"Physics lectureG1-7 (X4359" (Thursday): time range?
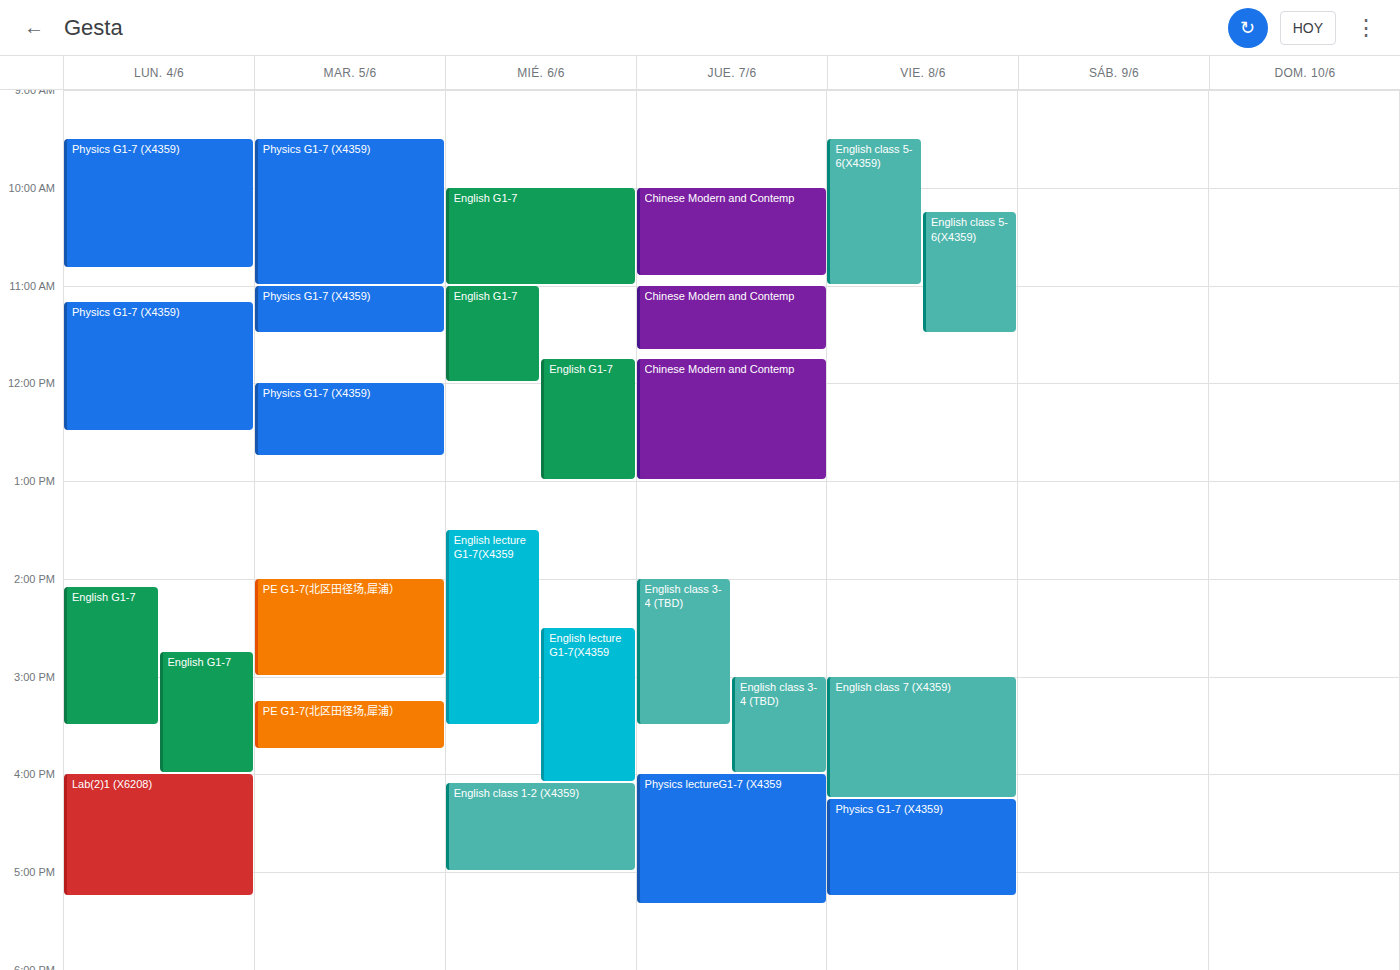
4:00 PM to 5:20 PM